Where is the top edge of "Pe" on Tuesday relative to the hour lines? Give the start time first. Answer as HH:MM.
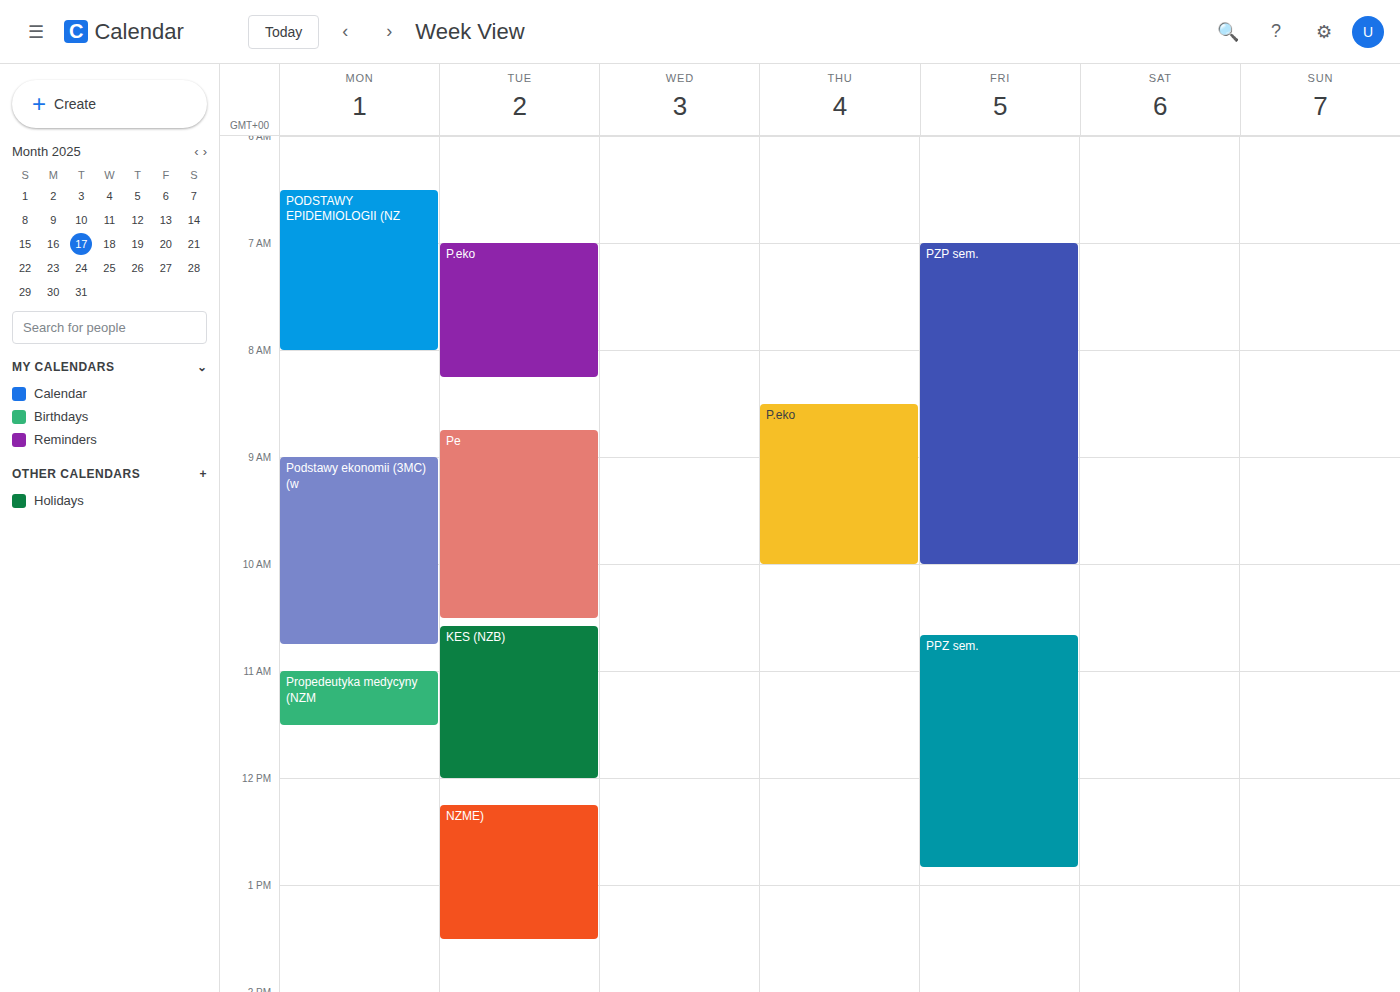
08:45 -- neither: three quarters of the way from the 08:00 line to the 09:00 line.